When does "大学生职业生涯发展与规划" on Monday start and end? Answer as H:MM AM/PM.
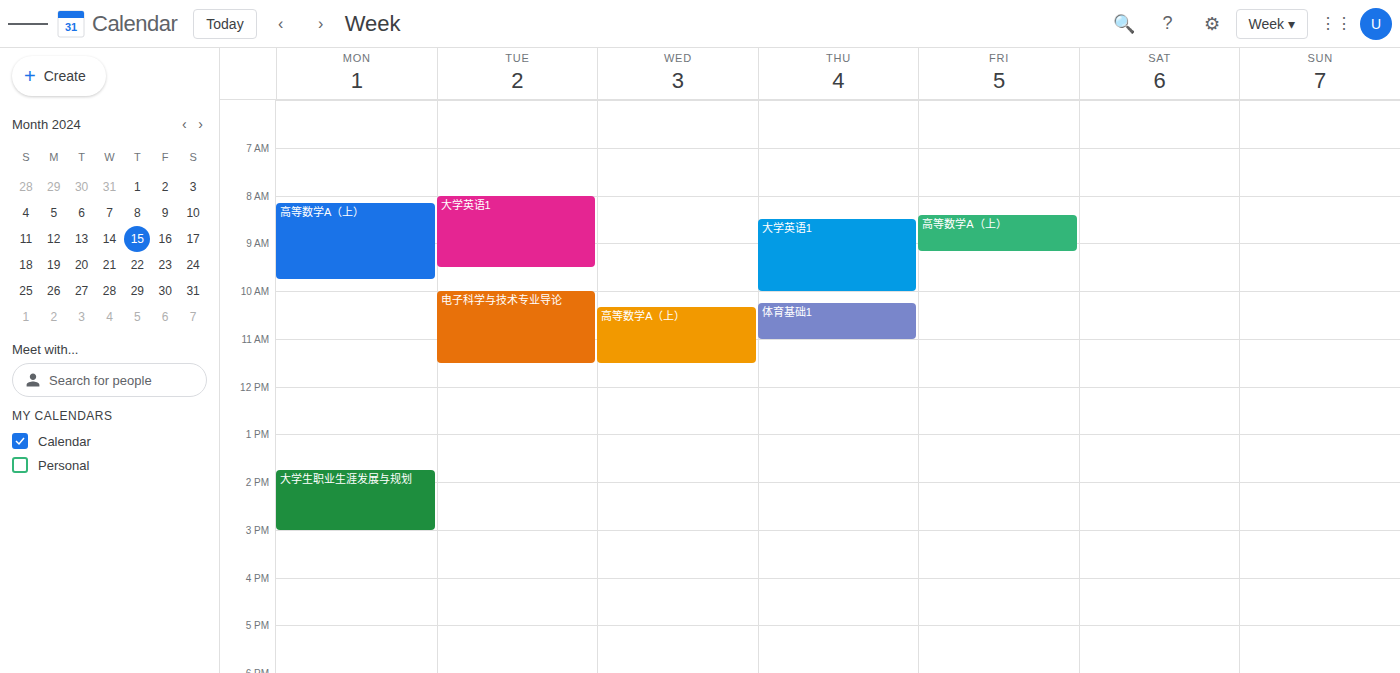
1:45 PM to 3:00 PM